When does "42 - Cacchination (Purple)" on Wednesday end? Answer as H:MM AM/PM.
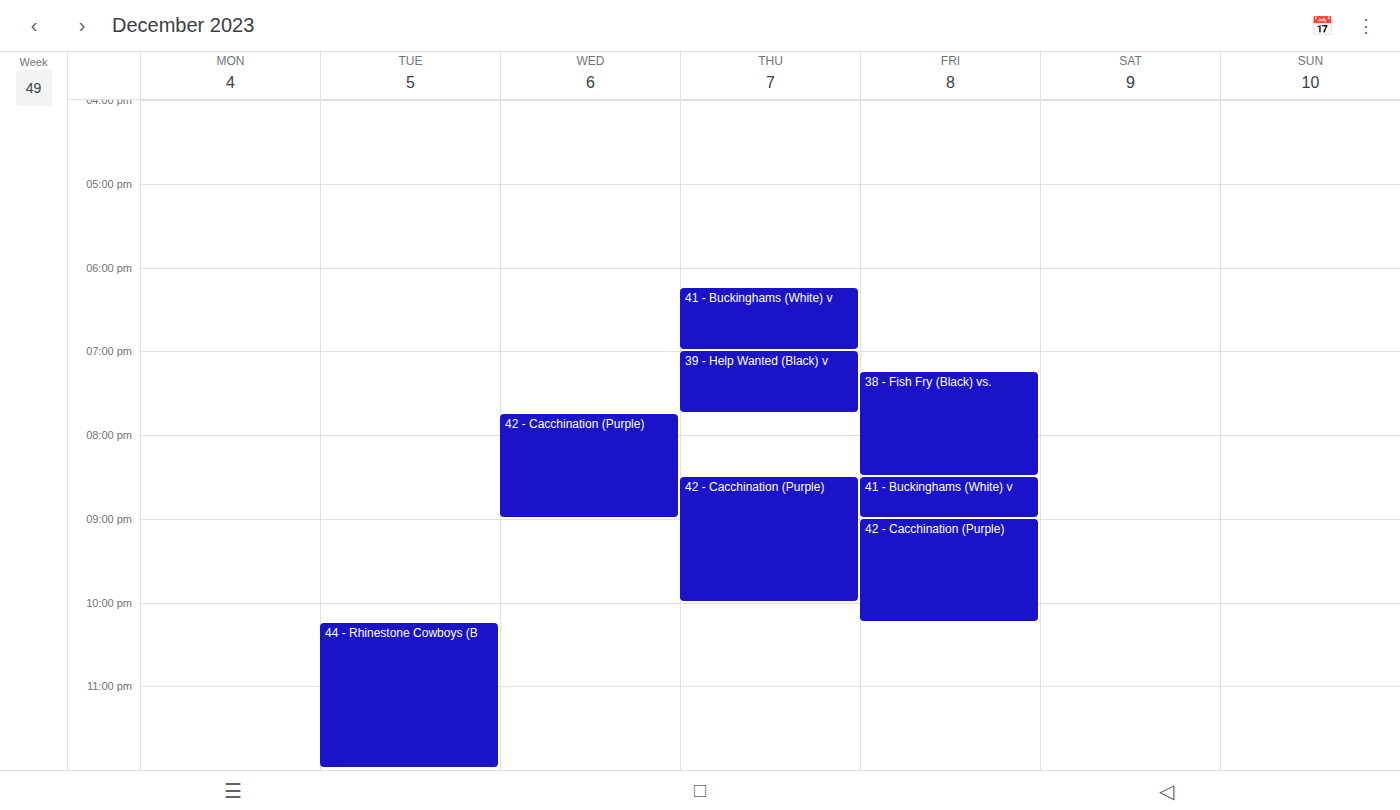
9:00 PM